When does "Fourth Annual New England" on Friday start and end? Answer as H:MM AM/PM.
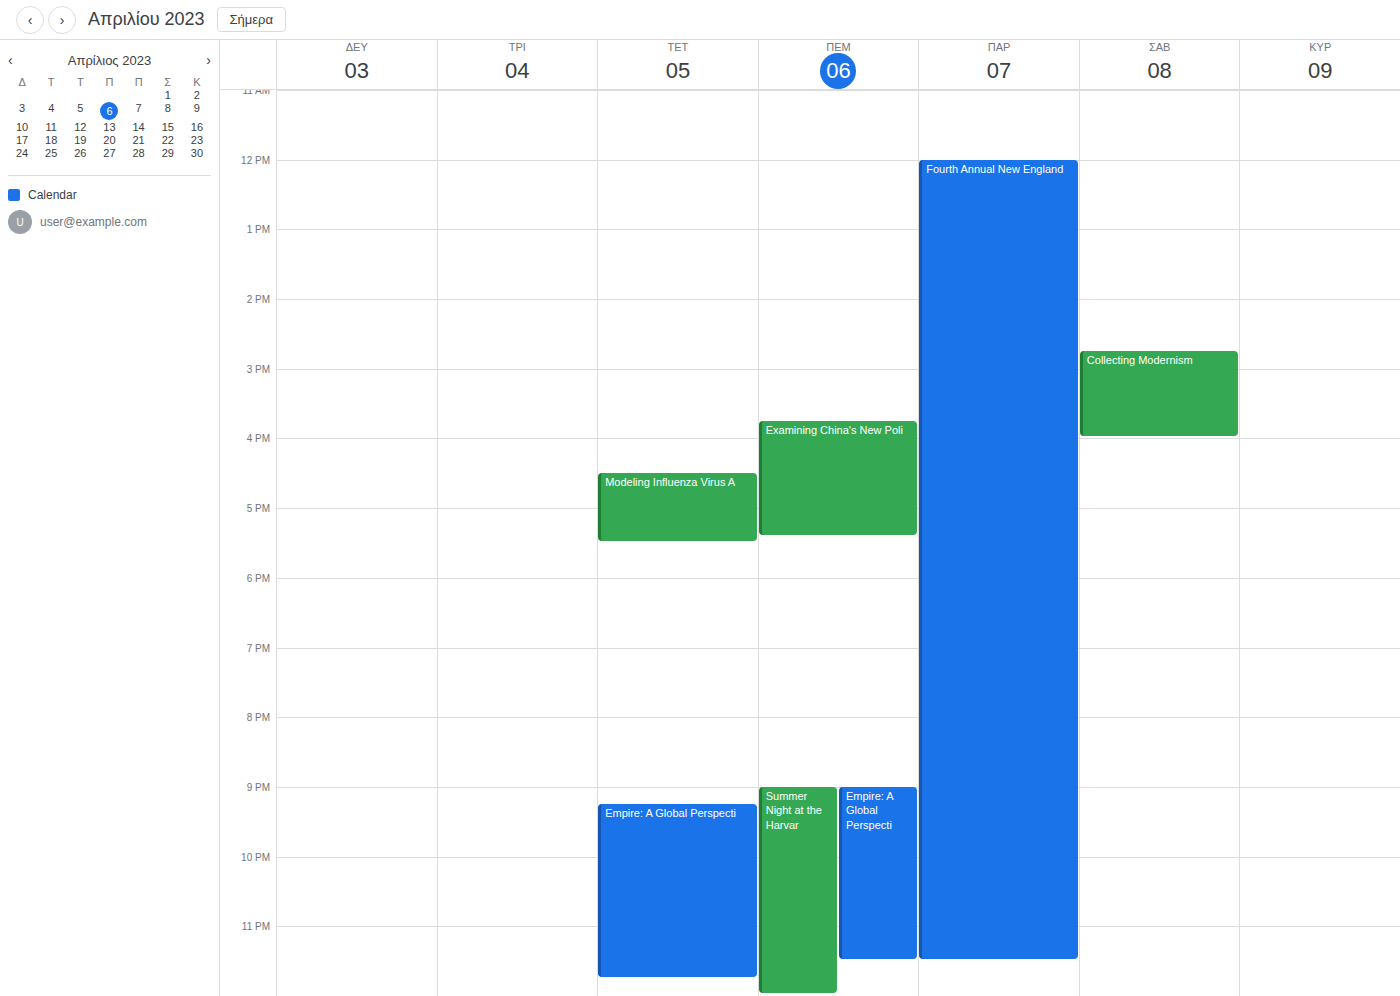
12:00 PM to 11:30 PM